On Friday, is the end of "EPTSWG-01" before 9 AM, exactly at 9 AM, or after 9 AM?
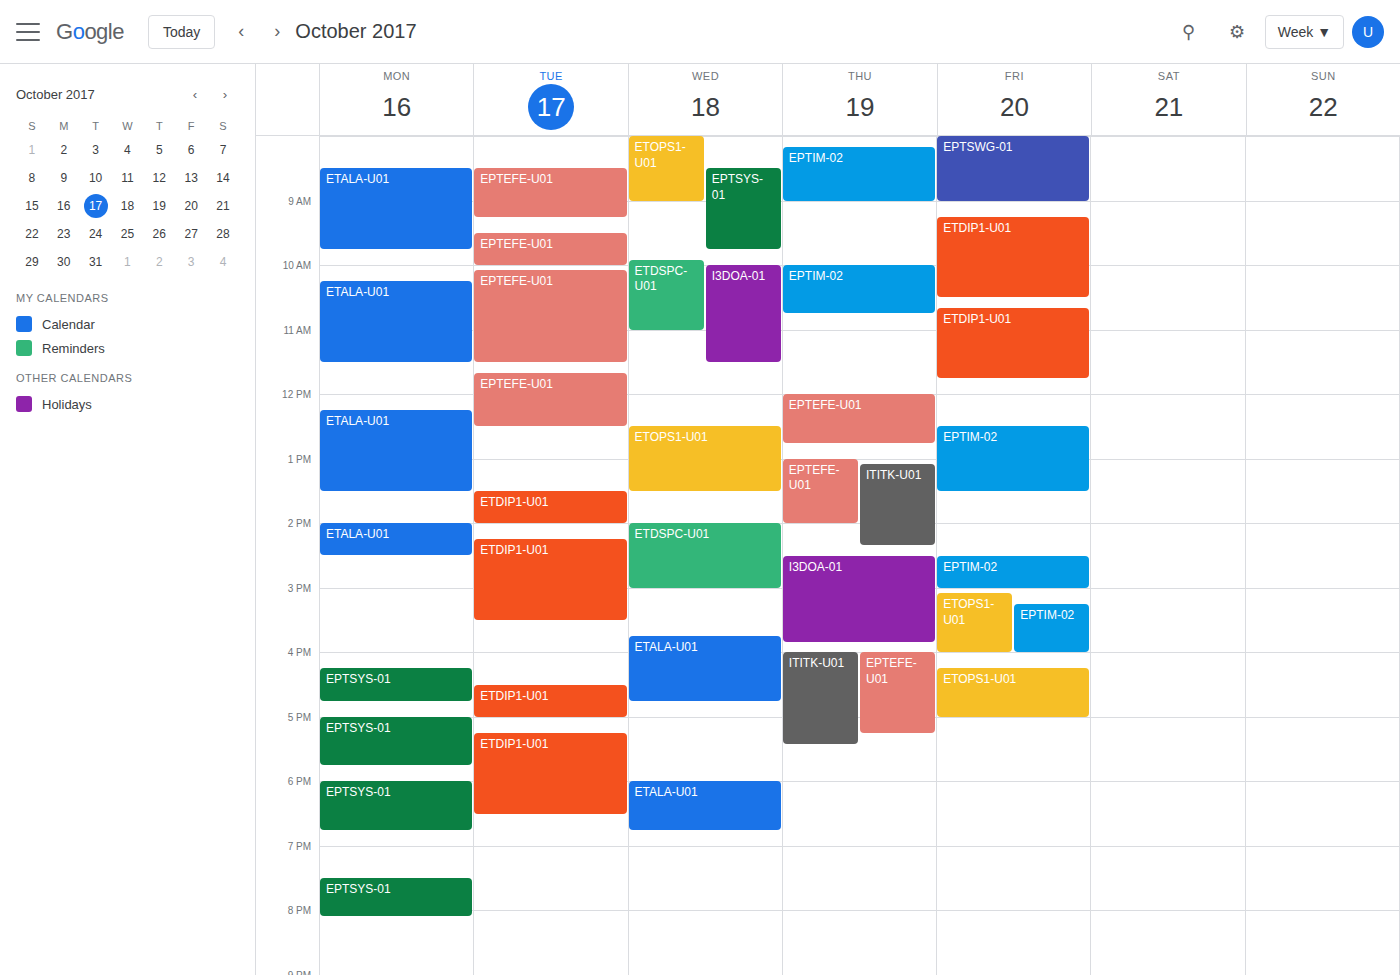
9:00 AM -- exactly at 9 AM, on the 9 AM line.